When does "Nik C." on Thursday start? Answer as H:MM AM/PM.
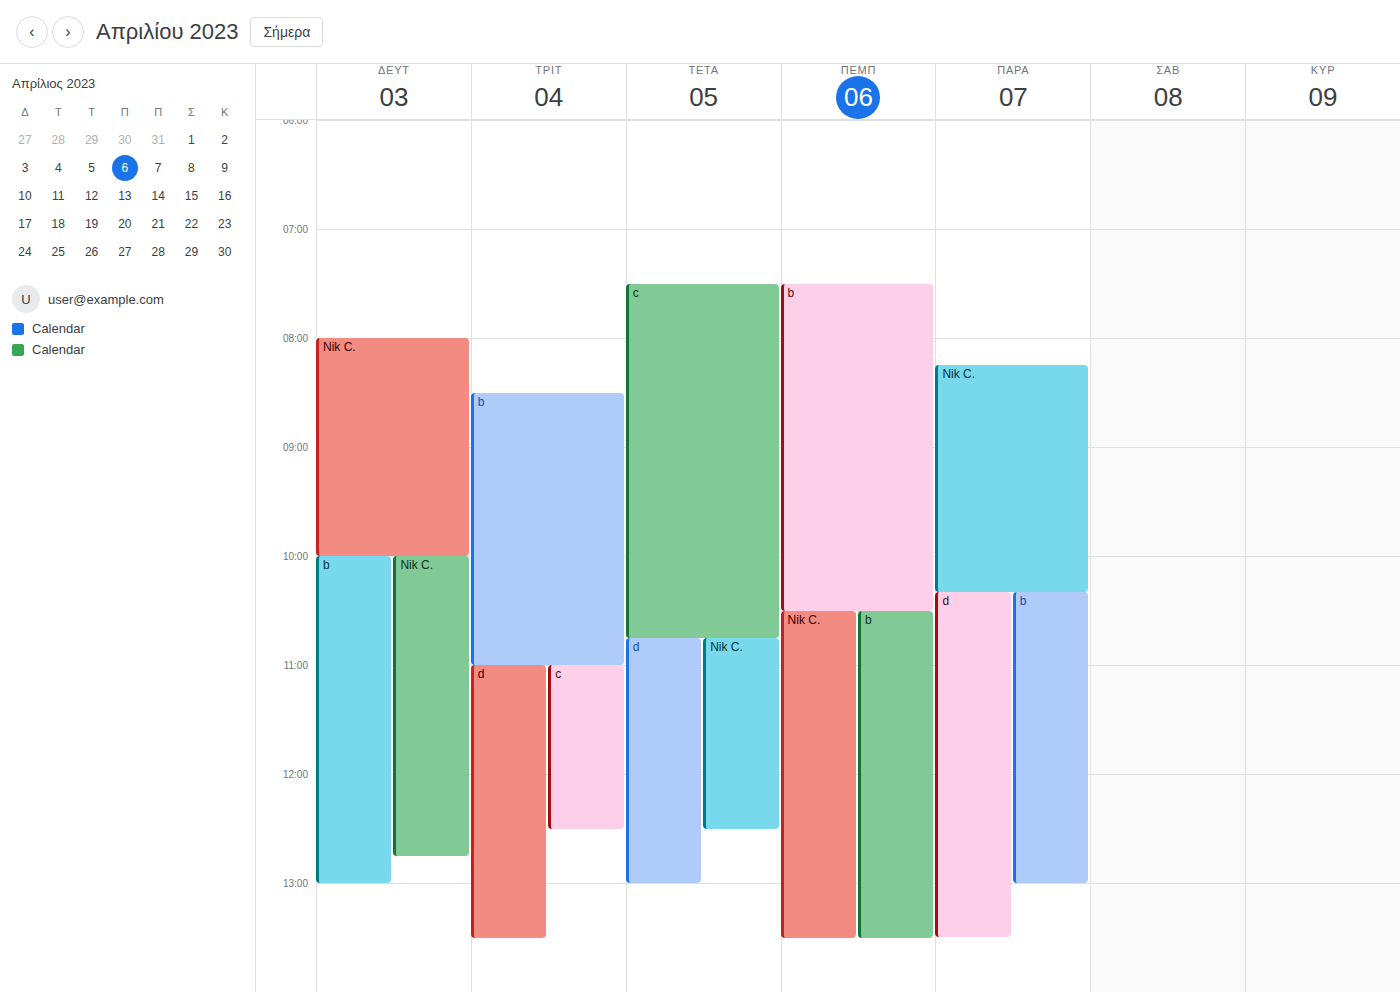
10:30 AM